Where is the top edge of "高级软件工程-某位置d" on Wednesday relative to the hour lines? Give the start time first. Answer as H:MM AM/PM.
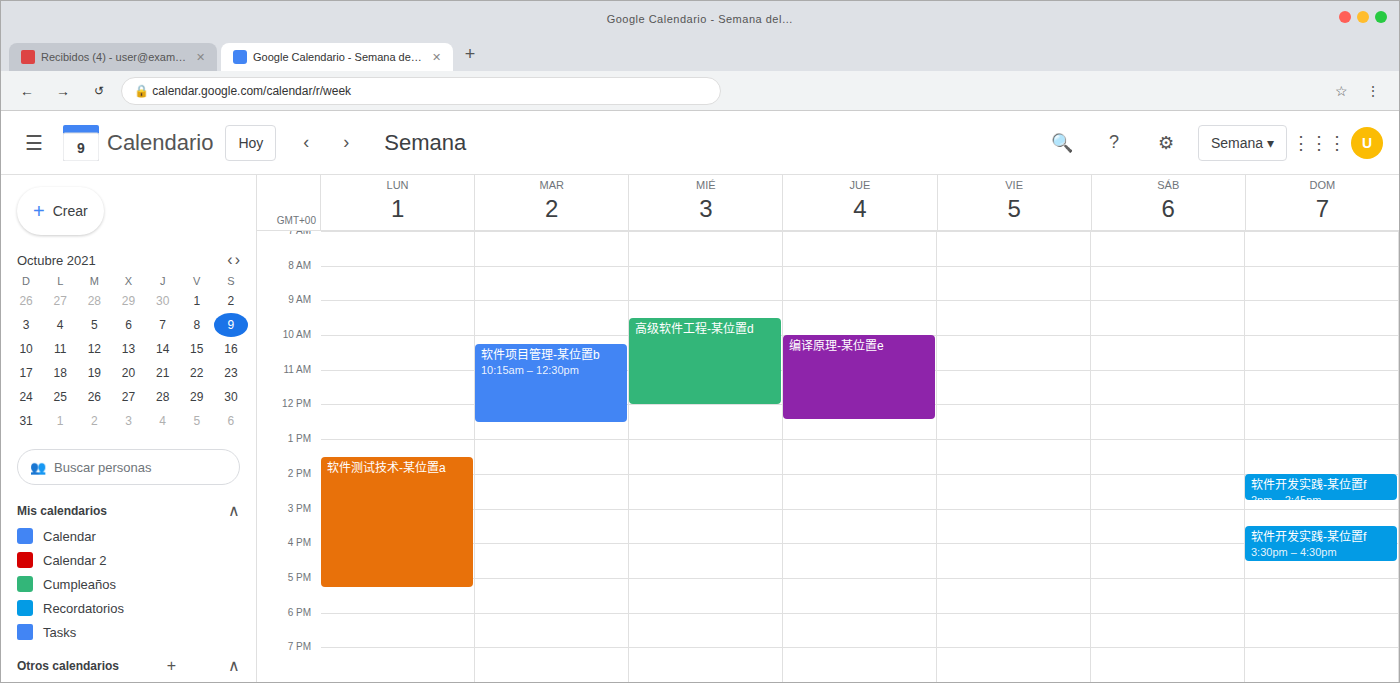
9:30 AM -- halfway between the 9 AM and 10 AM lines.